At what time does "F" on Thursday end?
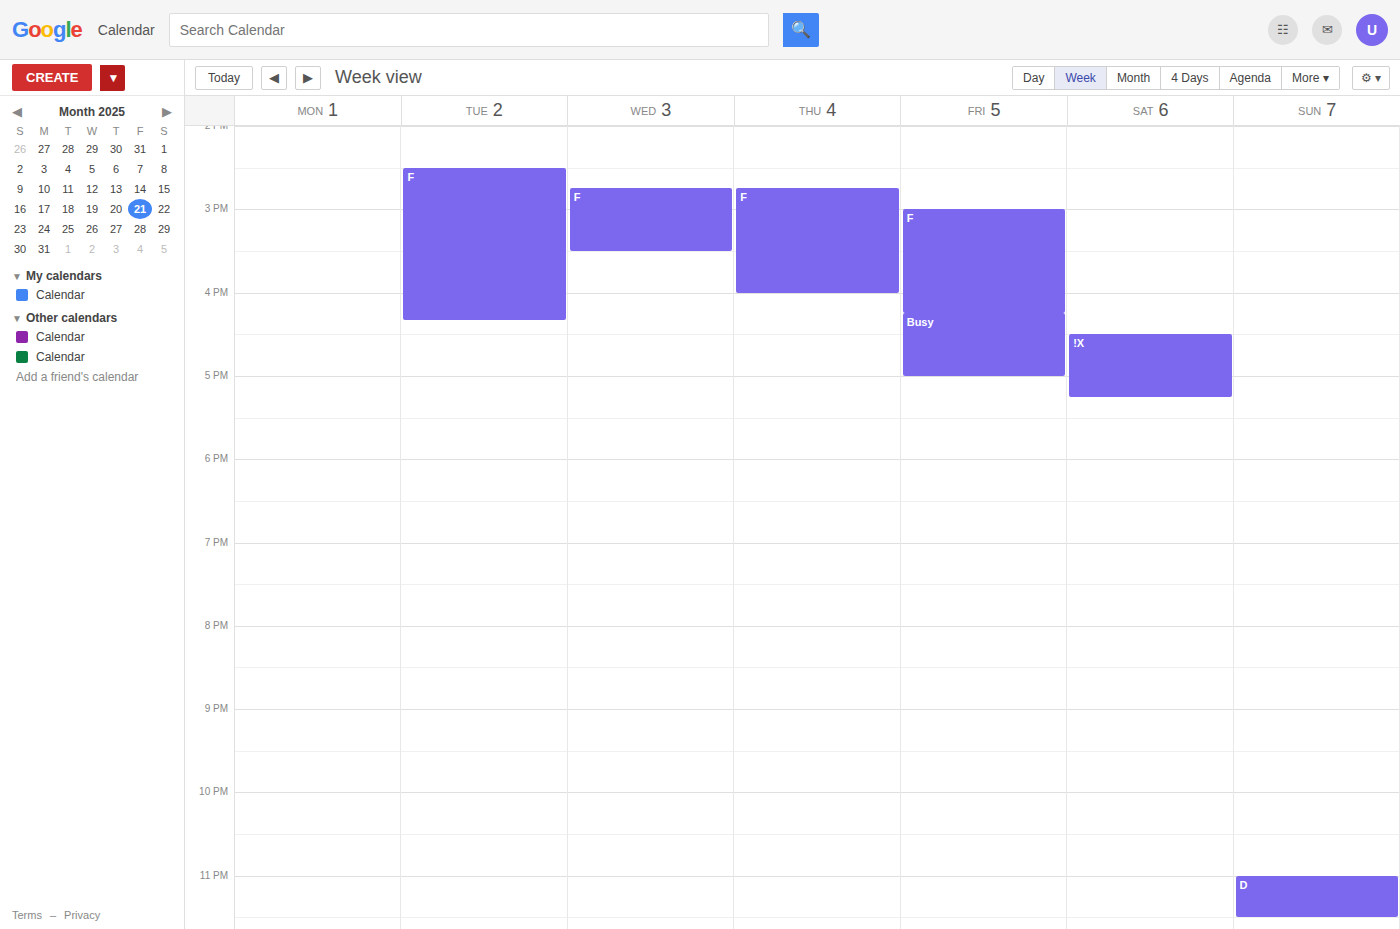
4:00 PM